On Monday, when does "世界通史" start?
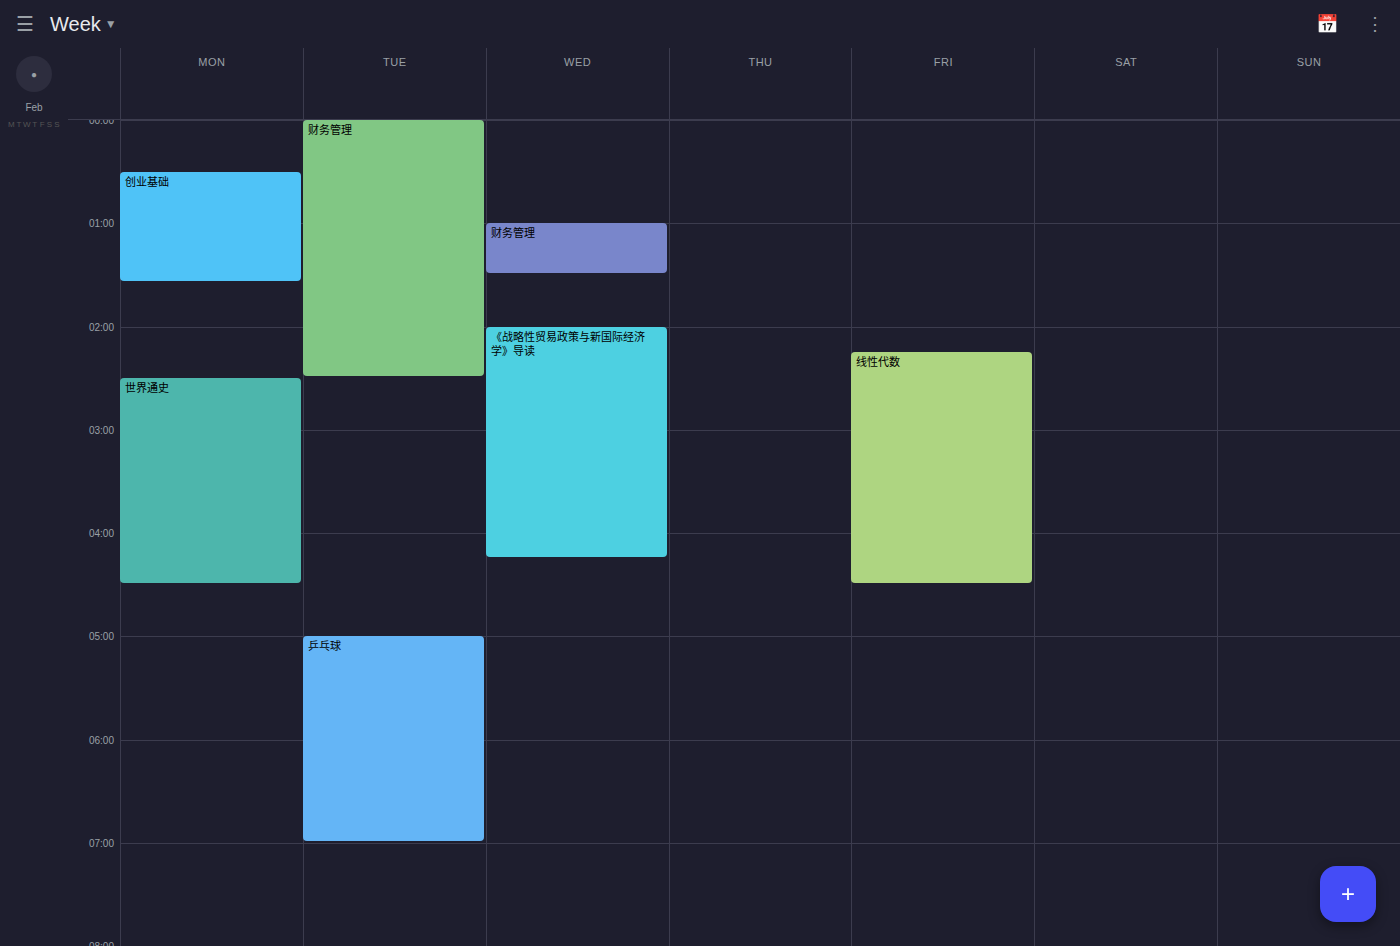
2:30 AM